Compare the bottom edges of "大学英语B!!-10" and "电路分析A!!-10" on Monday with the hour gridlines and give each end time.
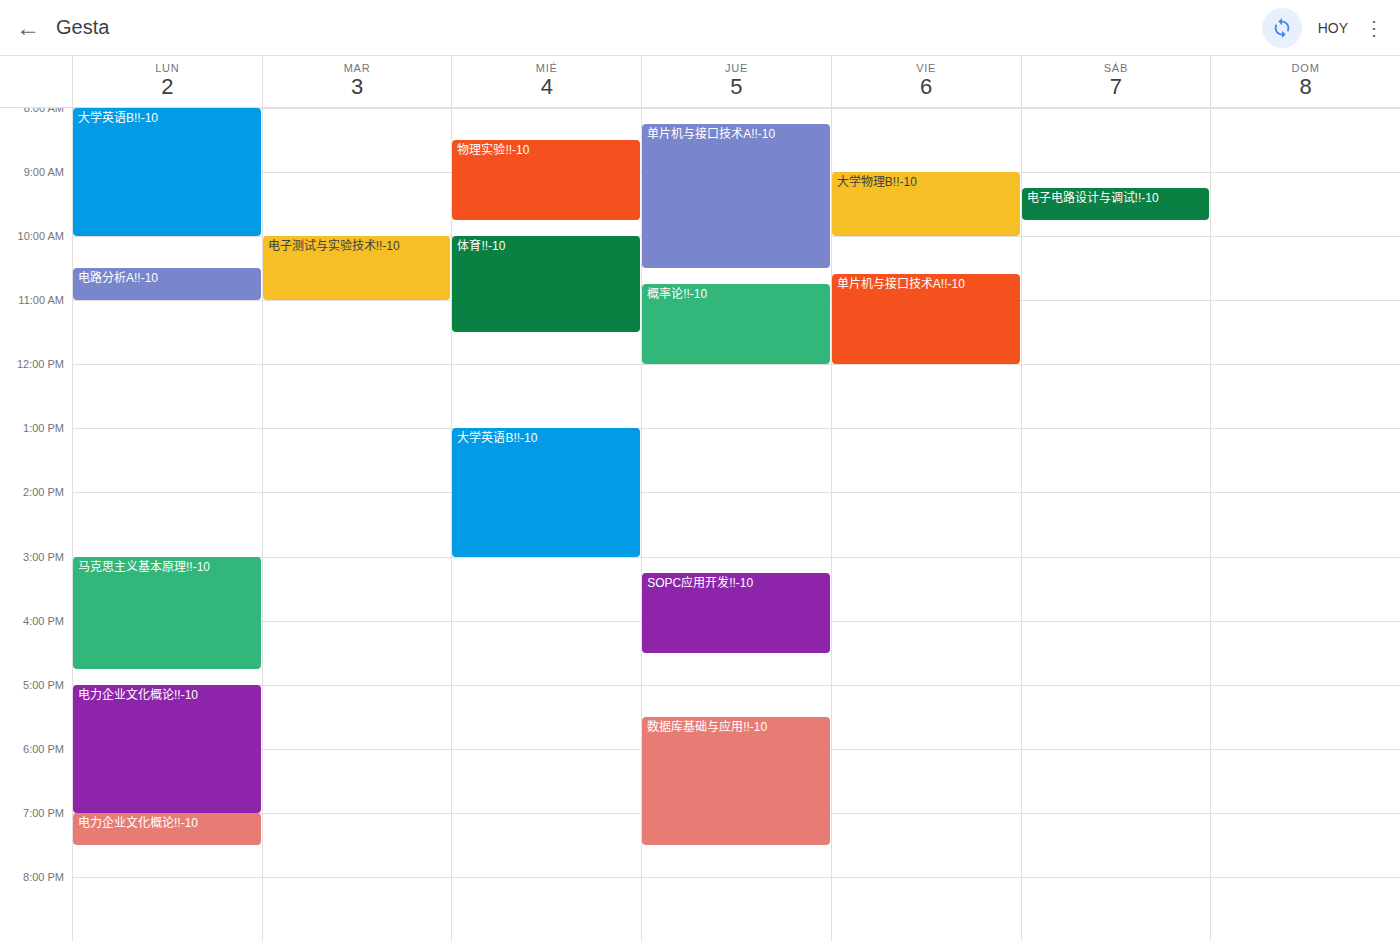
"大学英语B!!-10": 10:00 AM, exactly on the 10 AM line. "电路分析A!!-10": 11:00 AM, exactly on the 11 AM line.